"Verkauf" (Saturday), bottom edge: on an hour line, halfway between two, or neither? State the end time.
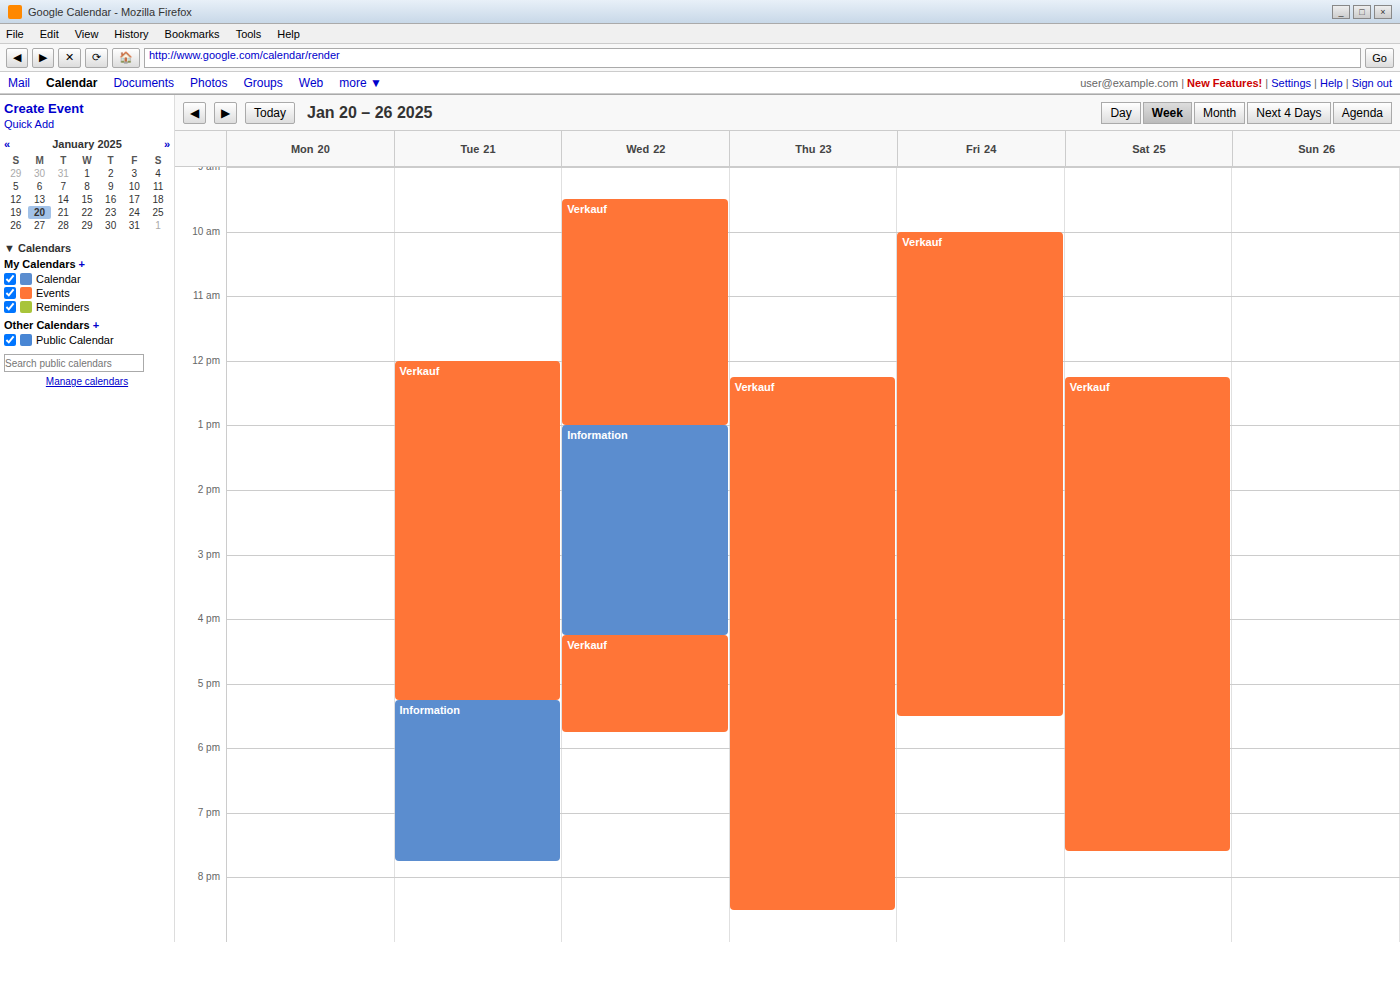
7:35 PM -- neither: 35 minutes below the 7 PM line and 25 minutes above the 8 PM line.